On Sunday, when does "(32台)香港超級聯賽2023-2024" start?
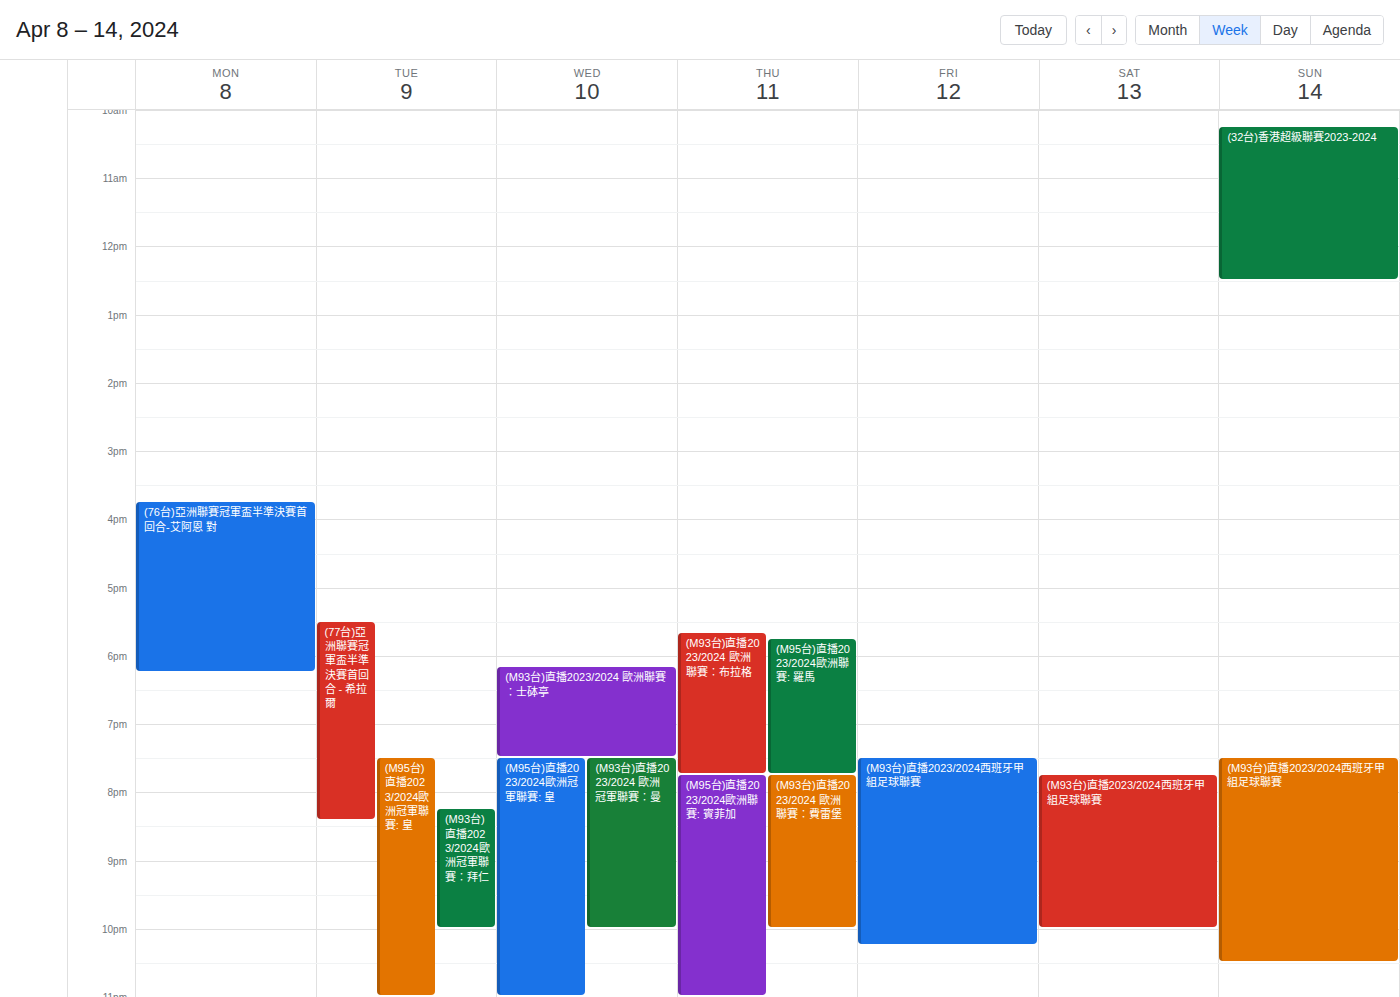
10:15